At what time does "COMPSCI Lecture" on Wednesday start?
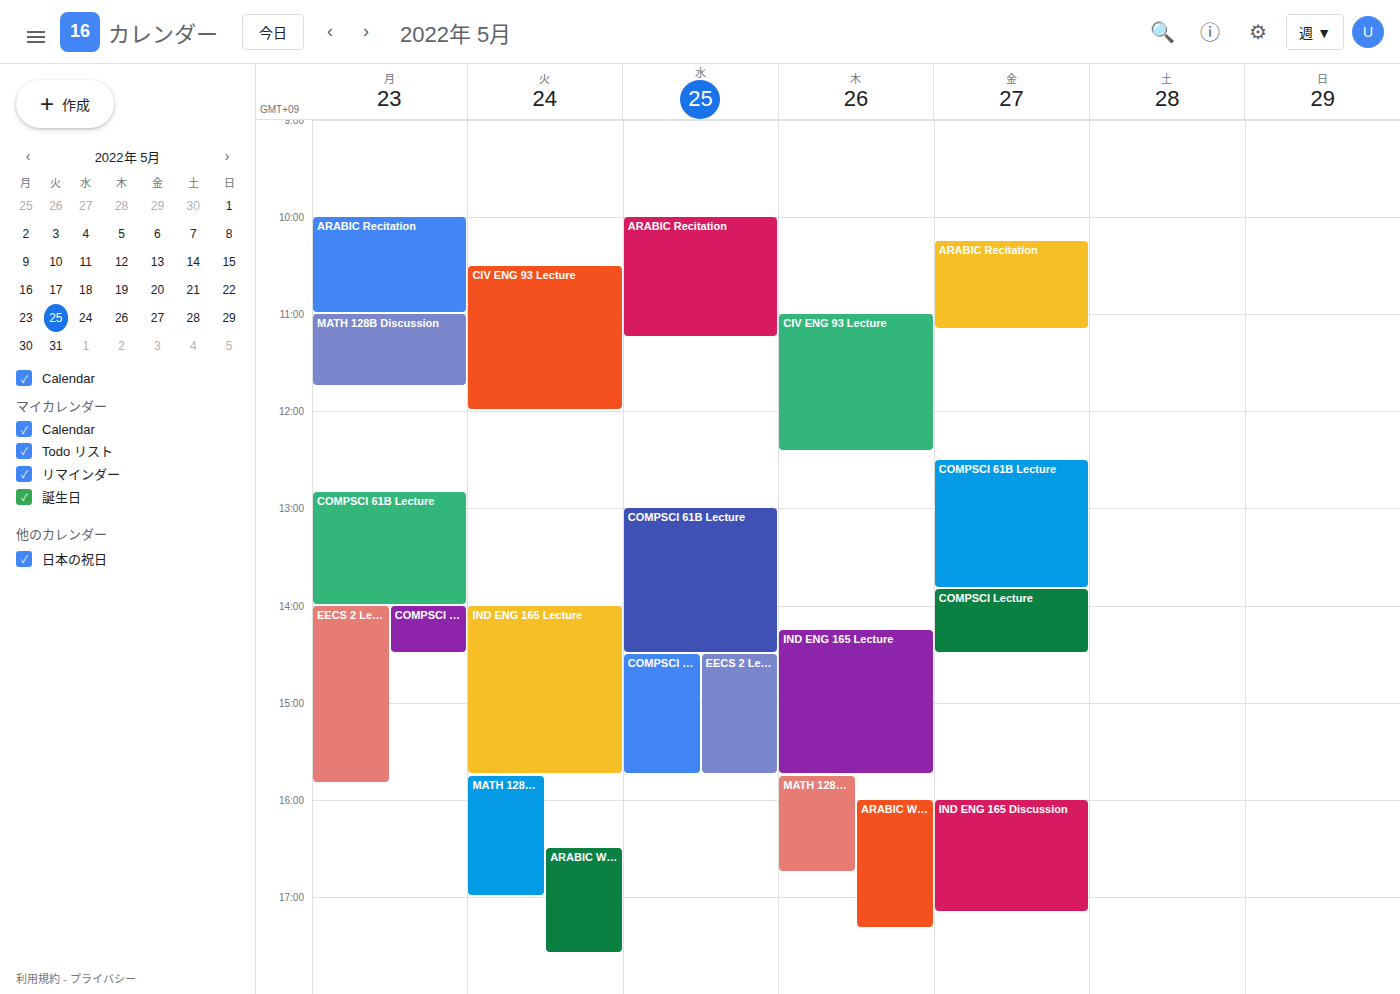
2:30 PM